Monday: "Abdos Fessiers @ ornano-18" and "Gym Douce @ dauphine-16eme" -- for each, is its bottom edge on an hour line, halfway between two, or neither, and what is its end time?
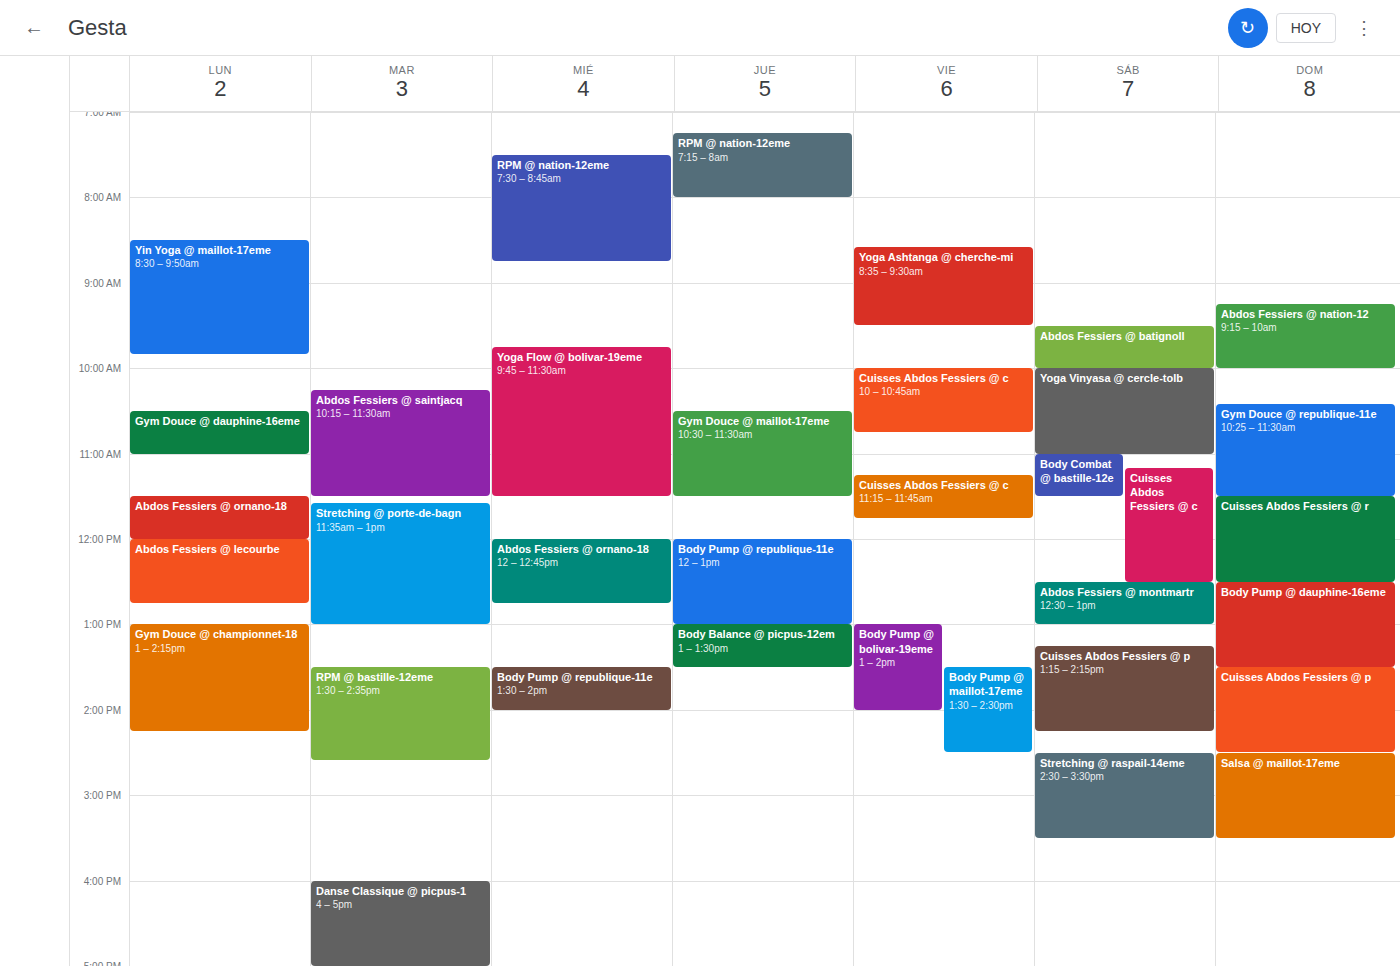
"Abdos Fessiers @ ornano-18": 12:00 PM, exactly on the 12 PM line. "Gym Douce @ dauphine-16eme": 11:00 AM, exactly on the 11 AM line.